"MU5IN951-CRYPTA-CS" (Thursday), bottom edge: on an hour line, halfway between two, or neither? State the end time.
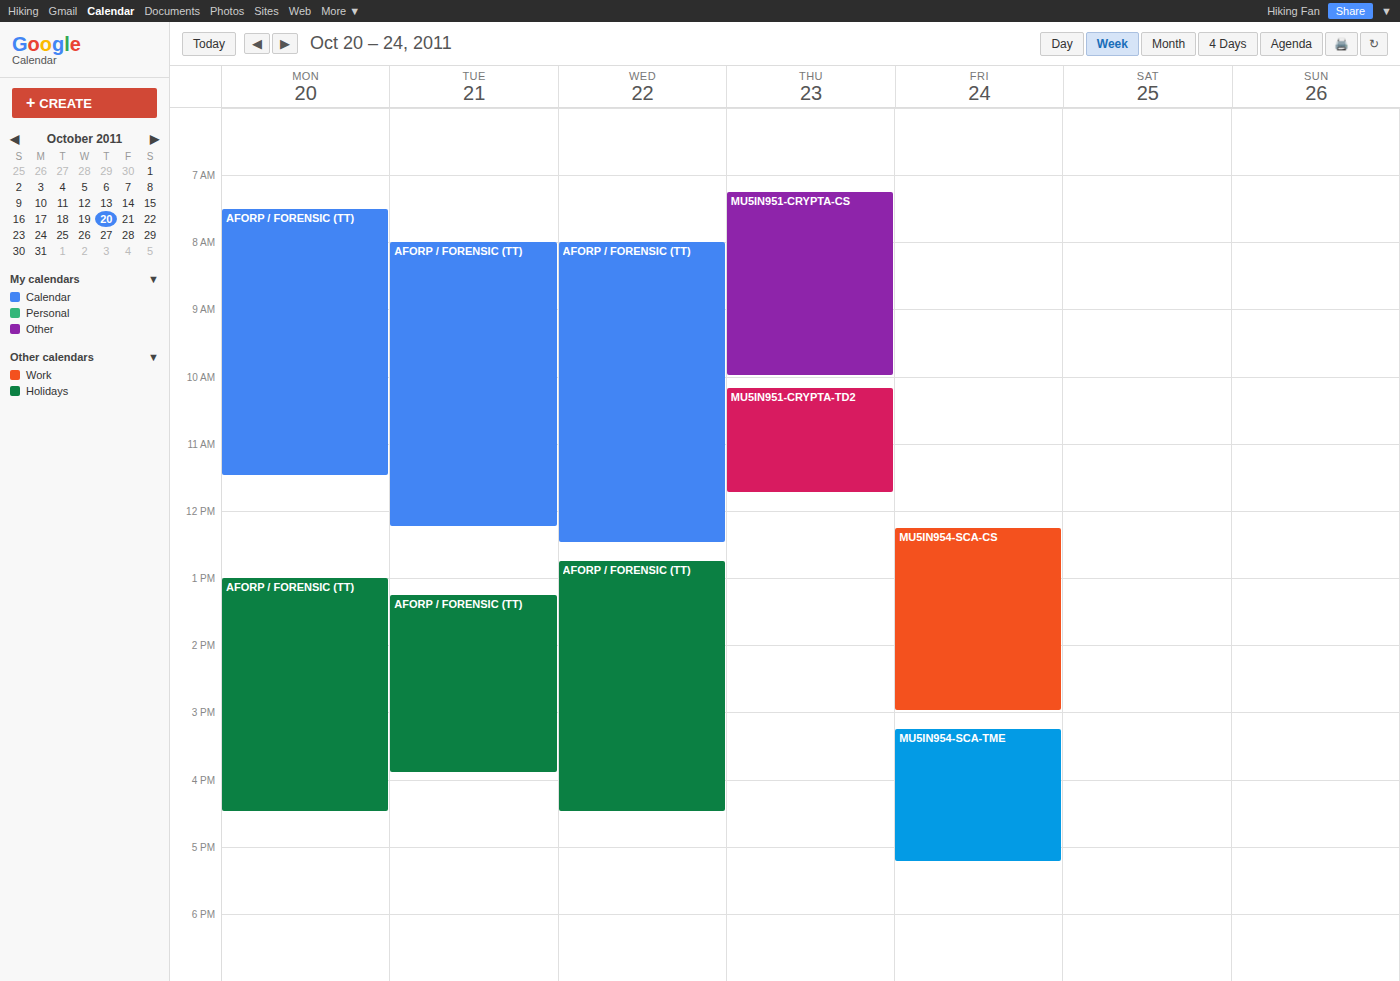
10:00 AM -- exactly on the 10 AM line.